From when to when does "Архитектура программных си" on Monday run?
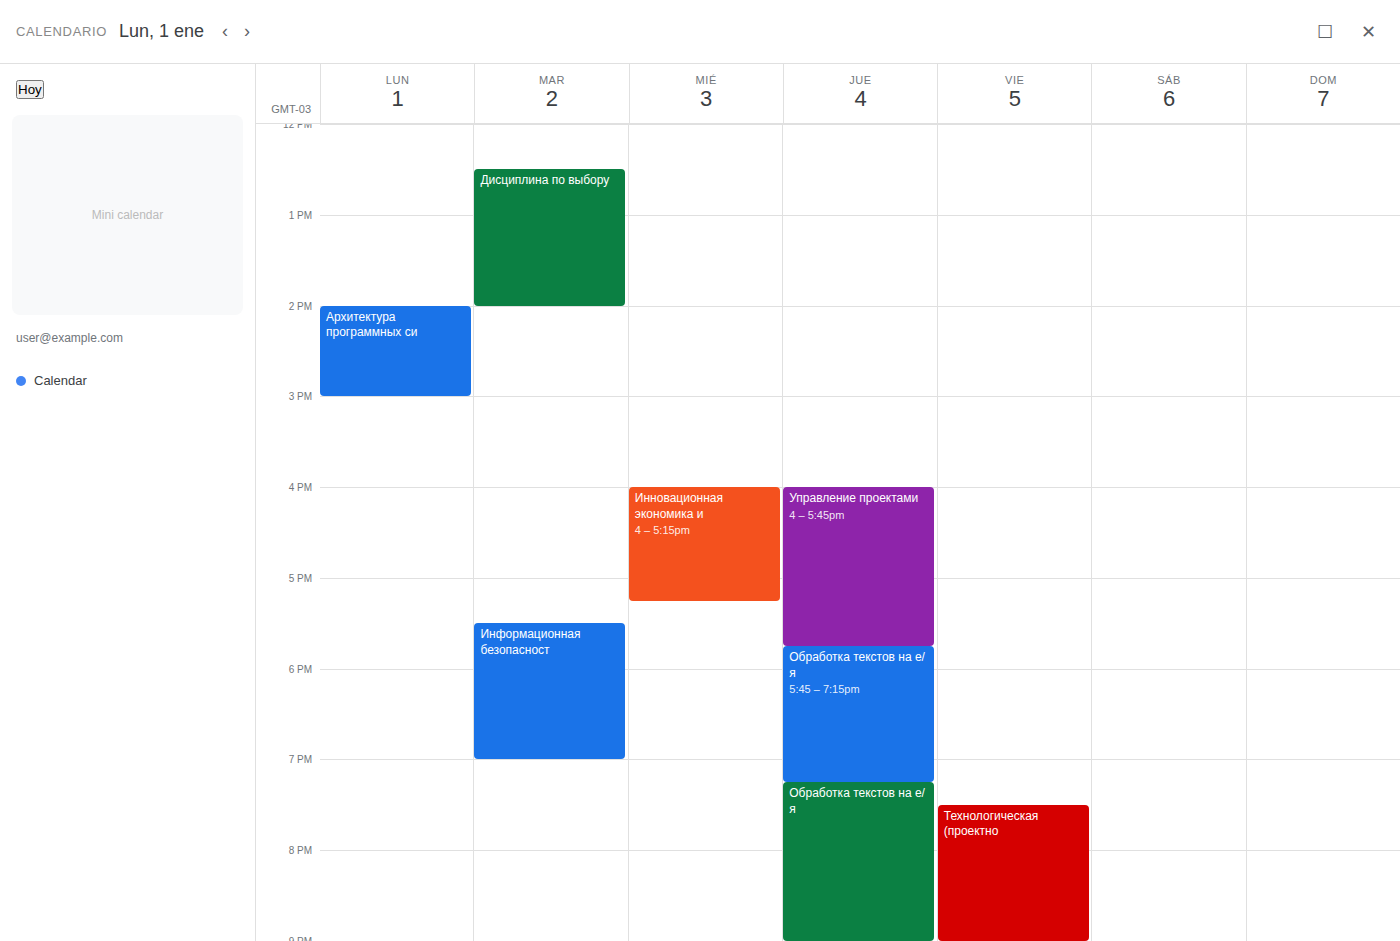
2:00 PM to 3:00 PM